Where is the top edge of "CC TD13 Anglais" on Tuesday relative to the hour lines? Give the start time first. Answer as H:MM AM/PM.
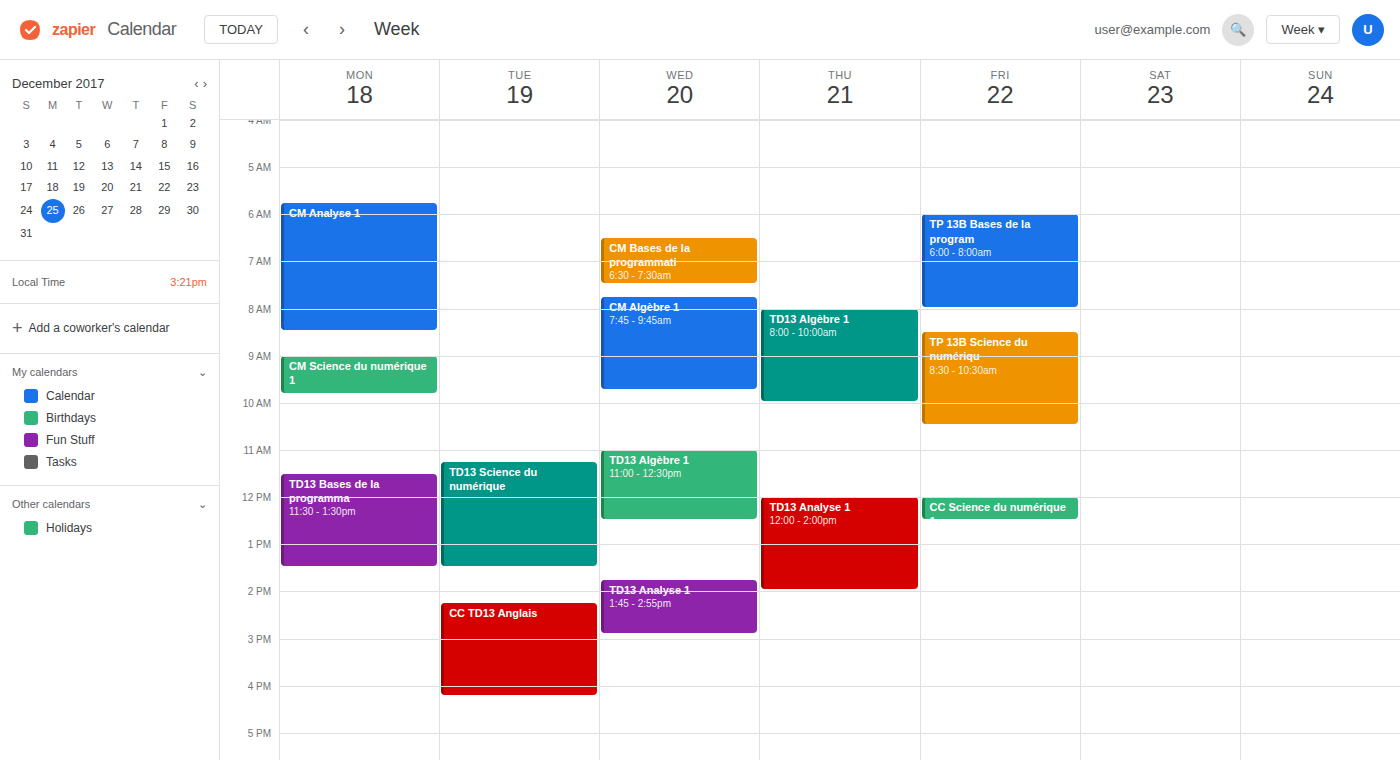
2:15 PM -- neither: a quarter of the way from the 2 PM line to the 3 PM line.